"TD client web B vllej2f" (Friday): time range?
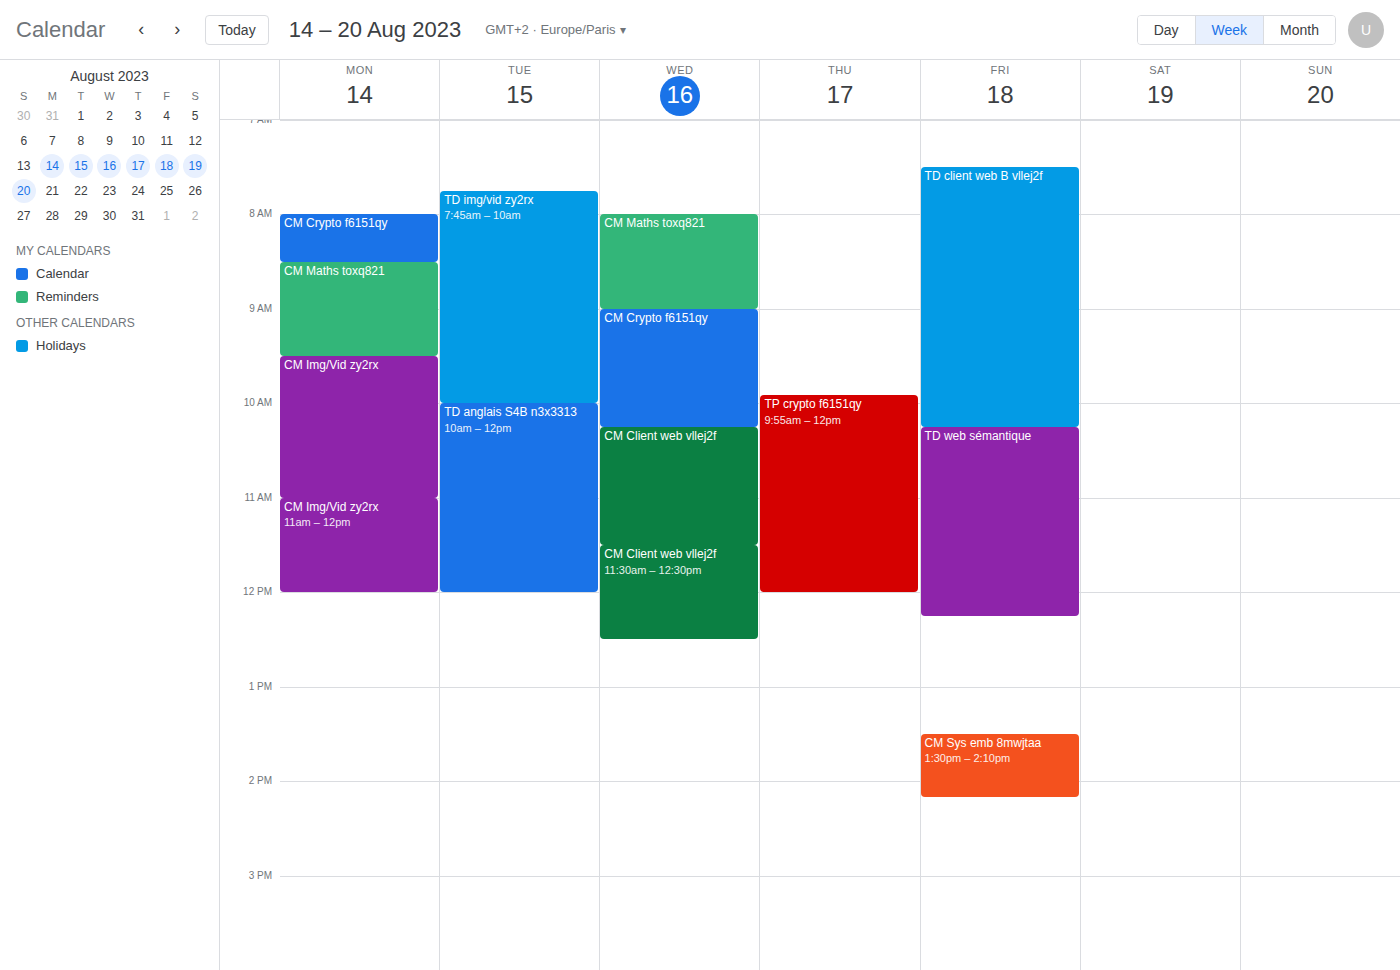
7:30 AM to 10:15 AM